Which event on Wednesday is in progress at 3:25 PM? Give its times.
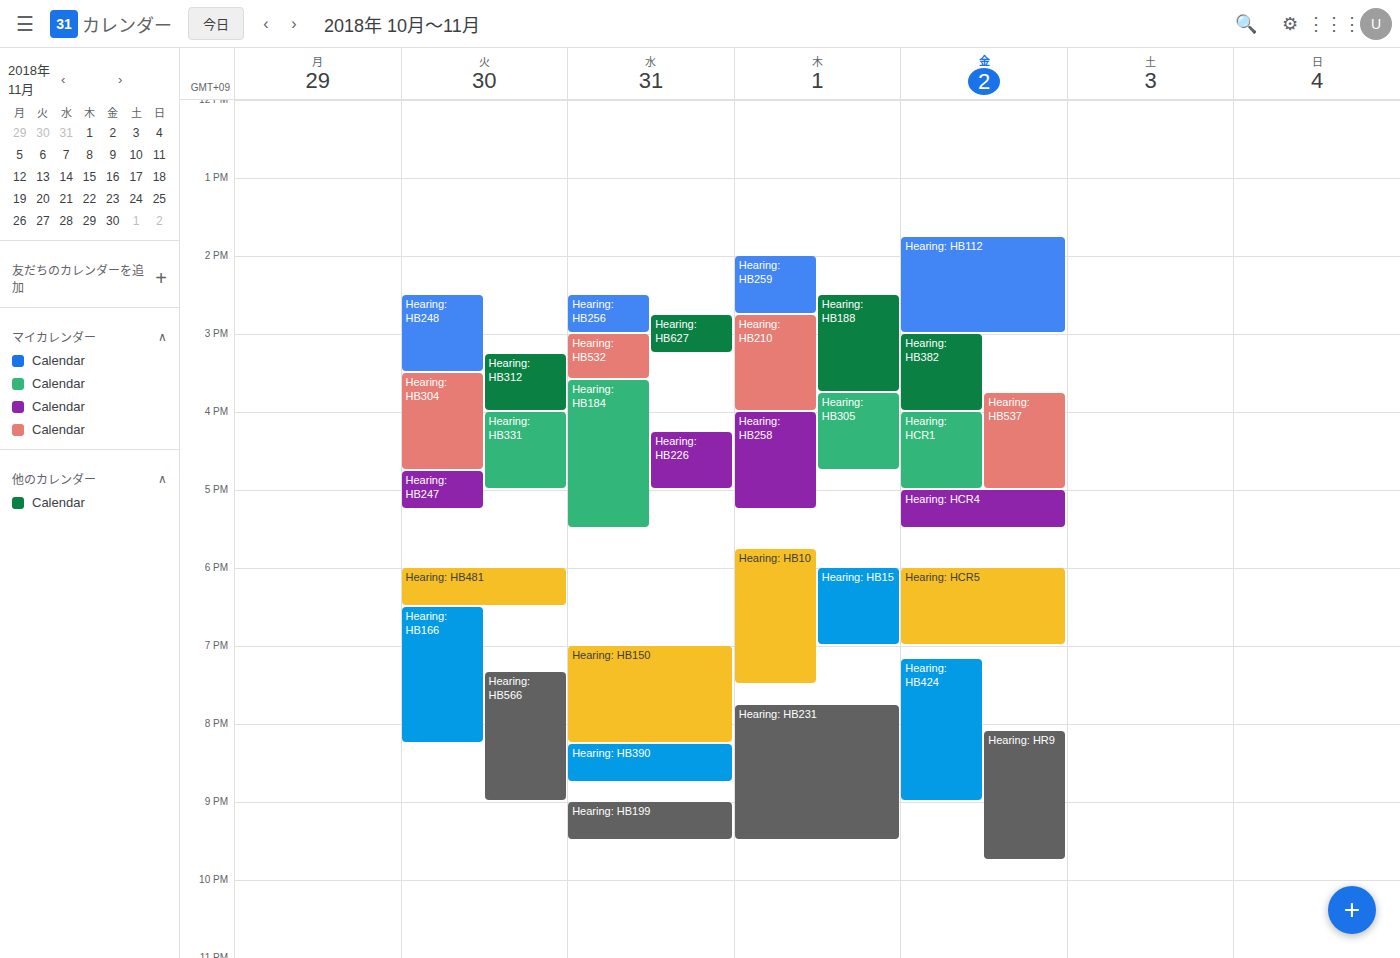
"Hearing: HB532", 3:00 PM to 3:35 PM